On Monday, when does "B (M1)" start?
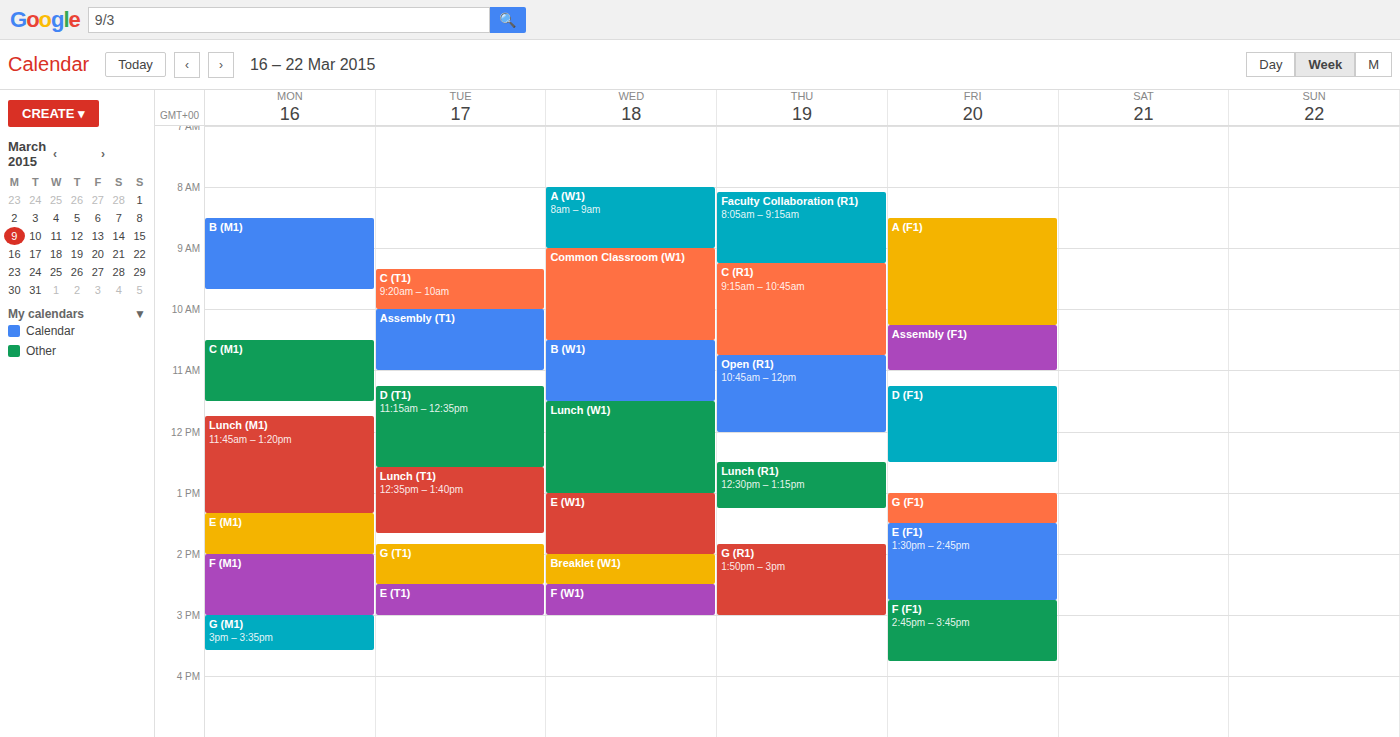
8:30 AM